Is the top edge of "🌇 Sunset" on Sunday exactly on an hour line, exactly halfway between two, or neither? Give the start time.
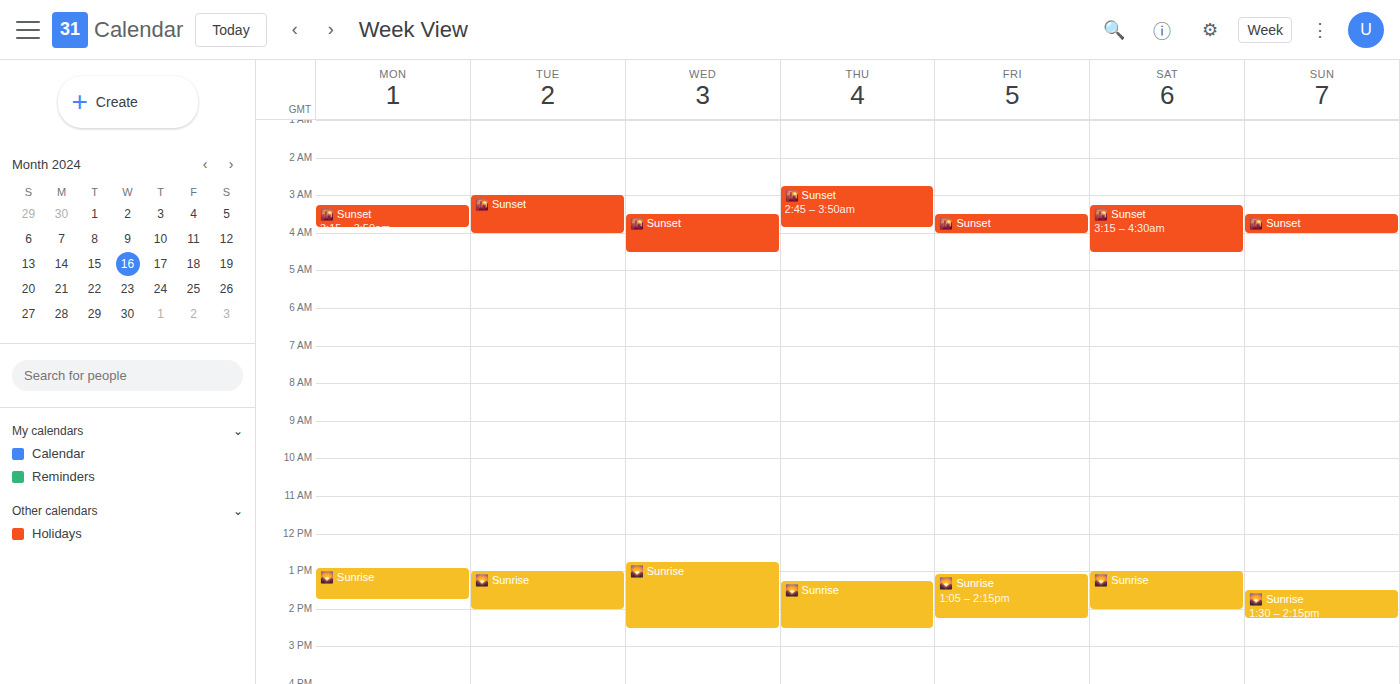
3:30 AM -- halfway between the 3 AM and 4 AM lines.